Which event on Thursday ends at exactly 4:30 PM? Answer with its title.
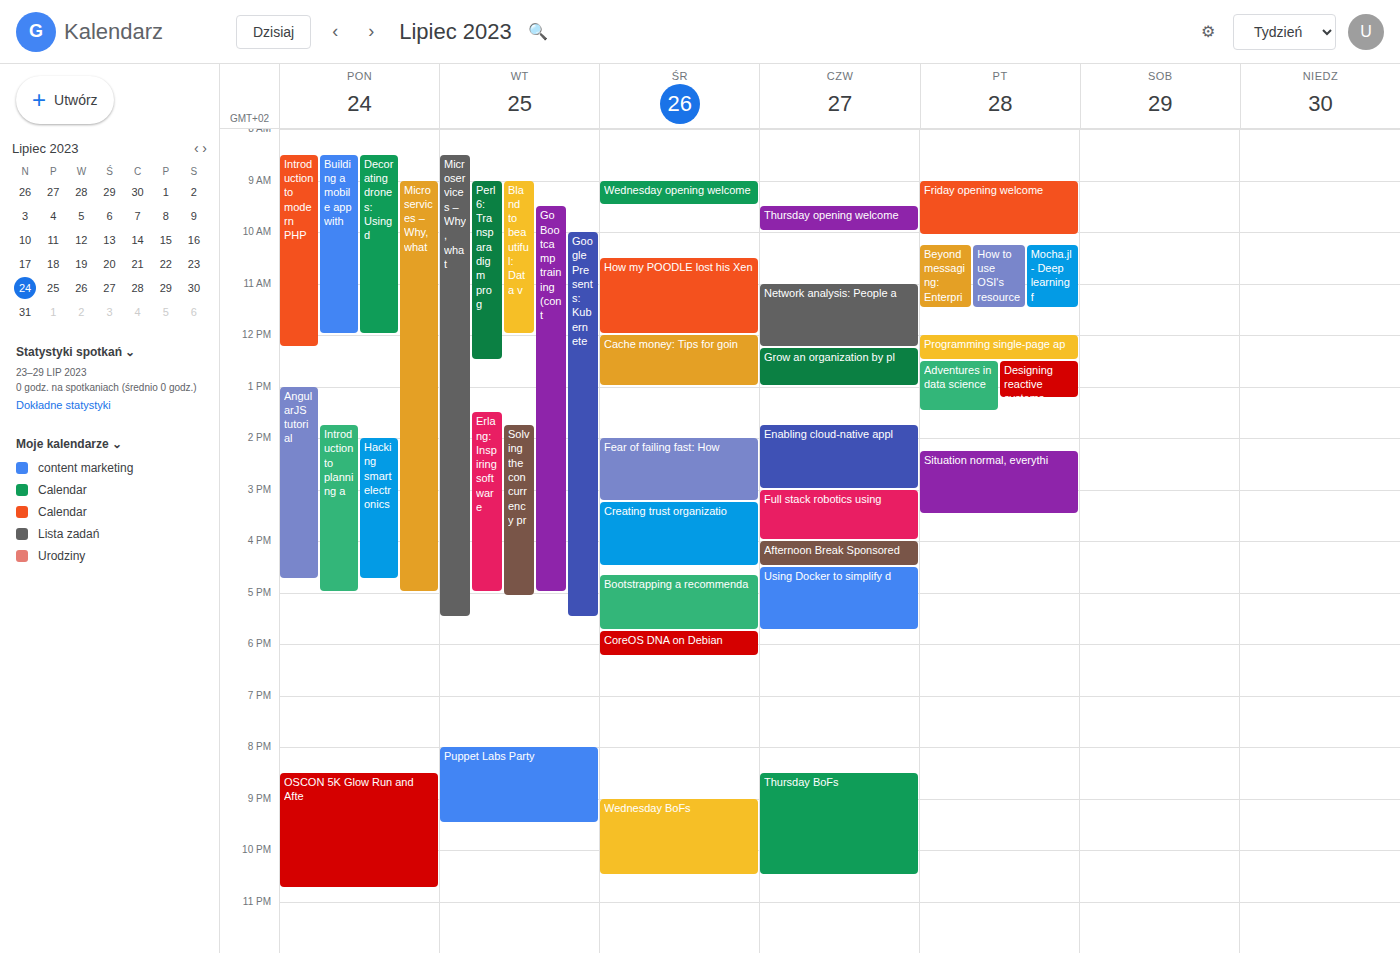
"Afternoon Break Sponsored"